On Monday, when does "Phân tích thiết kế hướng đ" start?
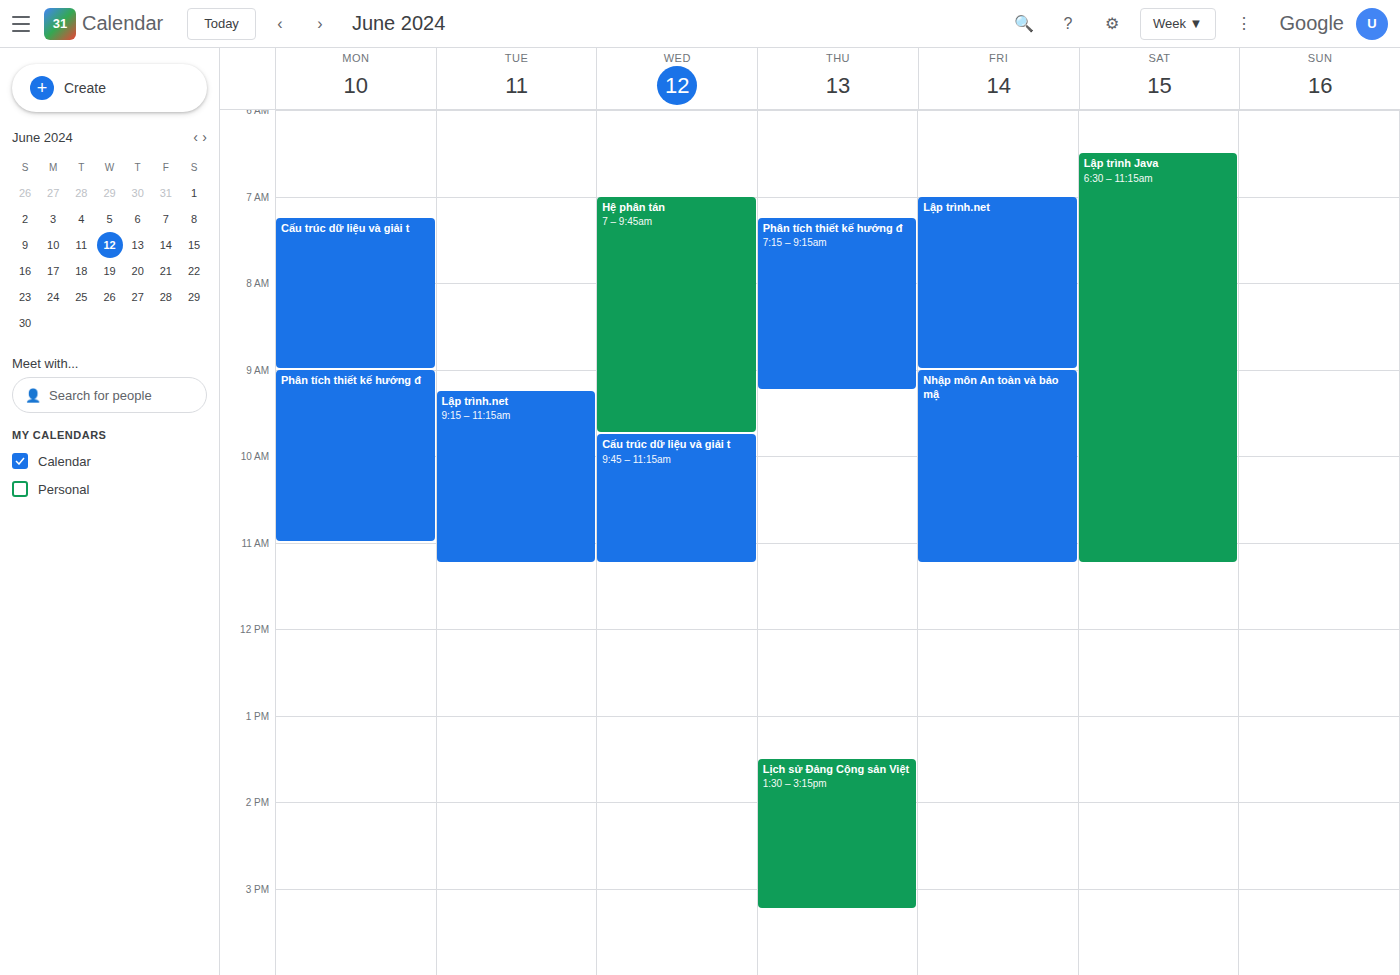
9:00 AM